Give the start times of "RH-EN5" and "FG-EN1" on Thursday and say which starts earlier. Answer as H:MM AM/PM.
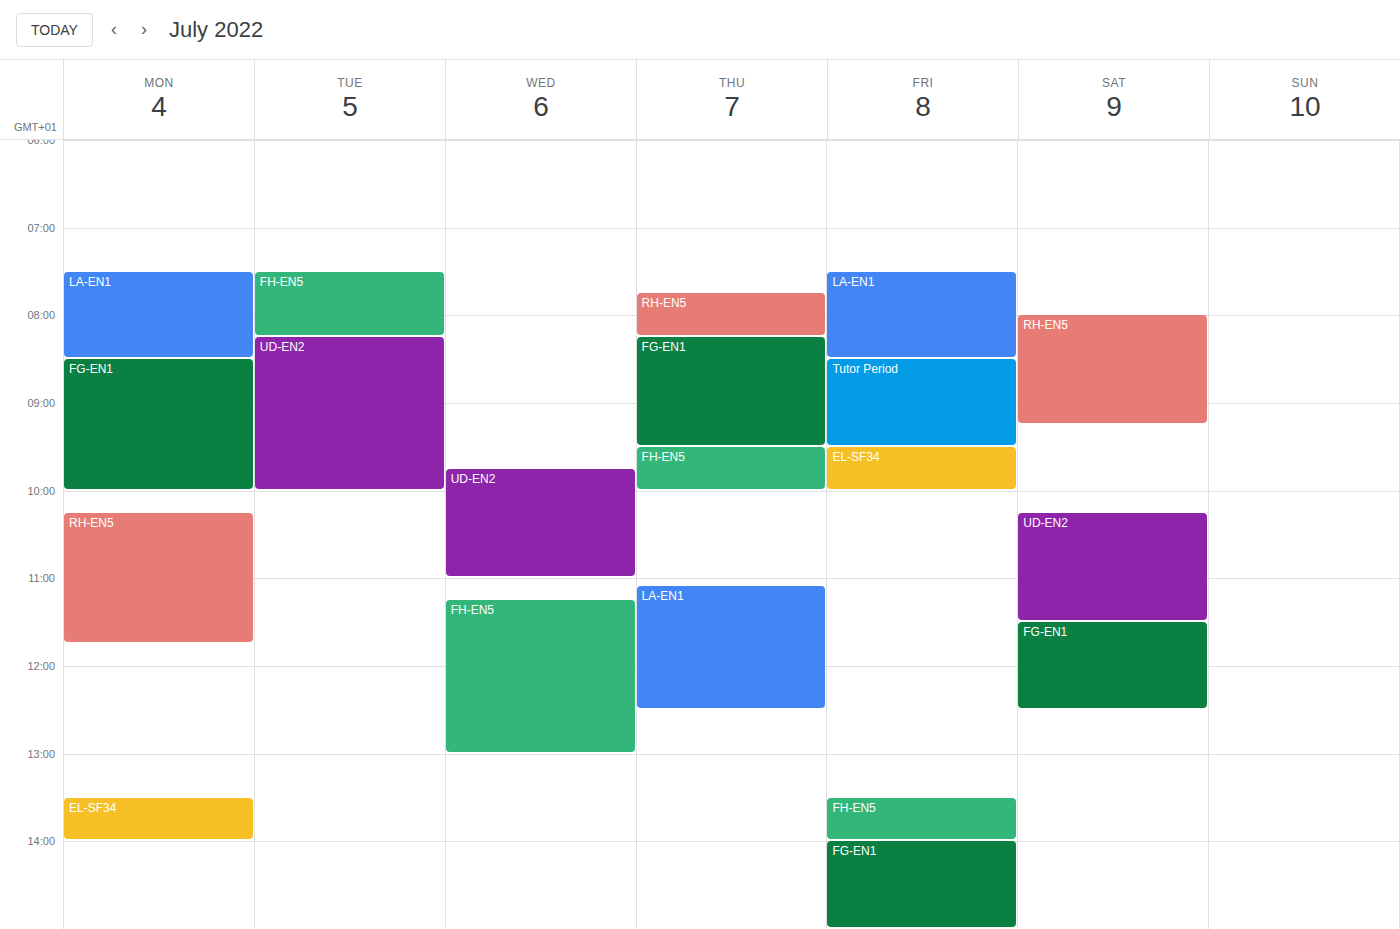
"RH-EN5" 7:45 AM; "FG-EN1" 8:15 AM.